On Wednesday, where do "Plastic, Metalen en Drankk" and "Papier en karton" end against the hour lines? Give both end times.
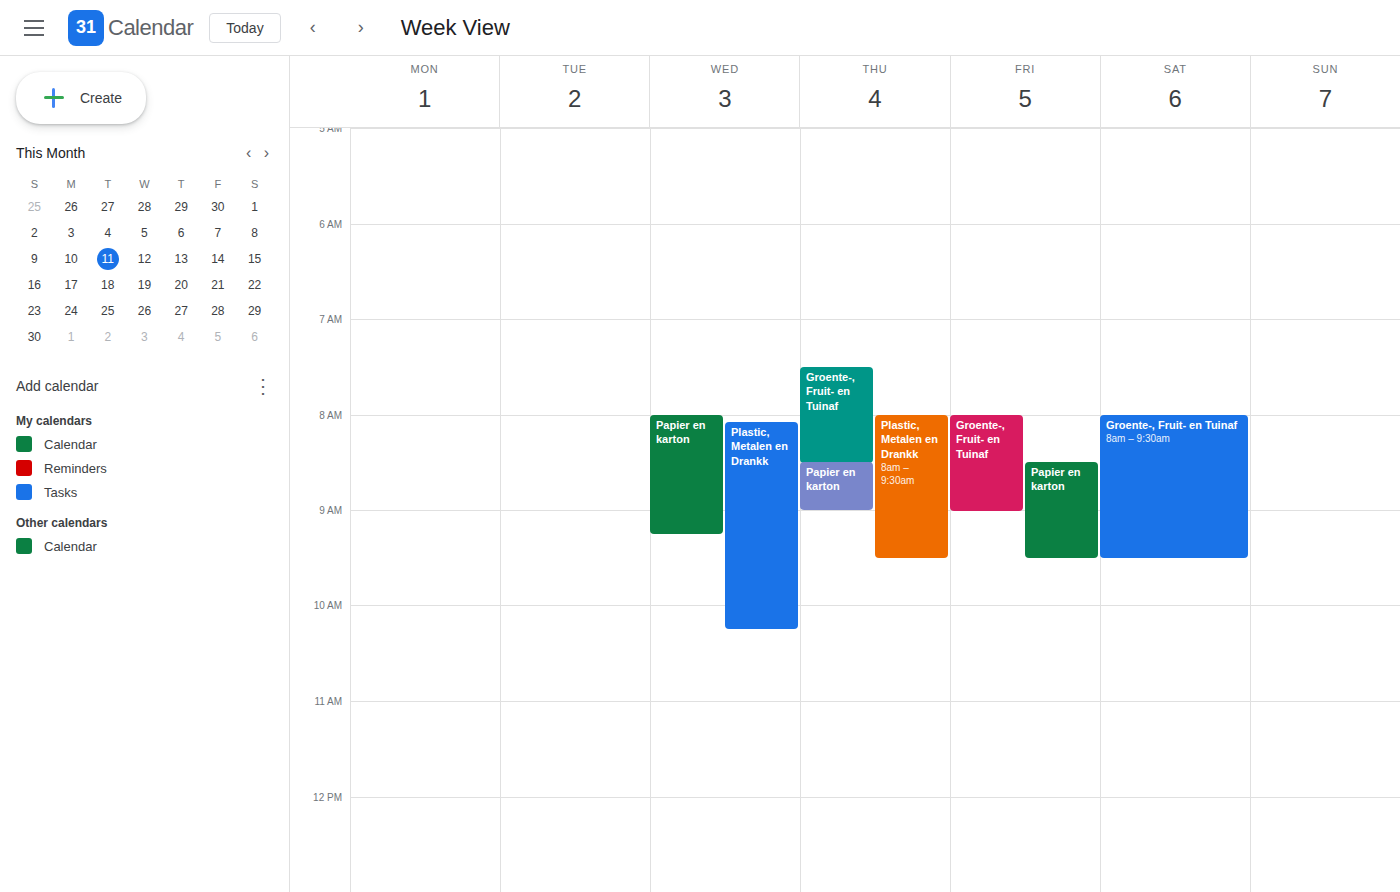
"Plastic, Metalen en Drankk": 10:15 AM, neither: a quarter of the way from the 10 AM line to the 11 AM line. "Papier en karton": 9:15 AM, neither: a quarter of the way from the 9 AM line to the 10 AM line.